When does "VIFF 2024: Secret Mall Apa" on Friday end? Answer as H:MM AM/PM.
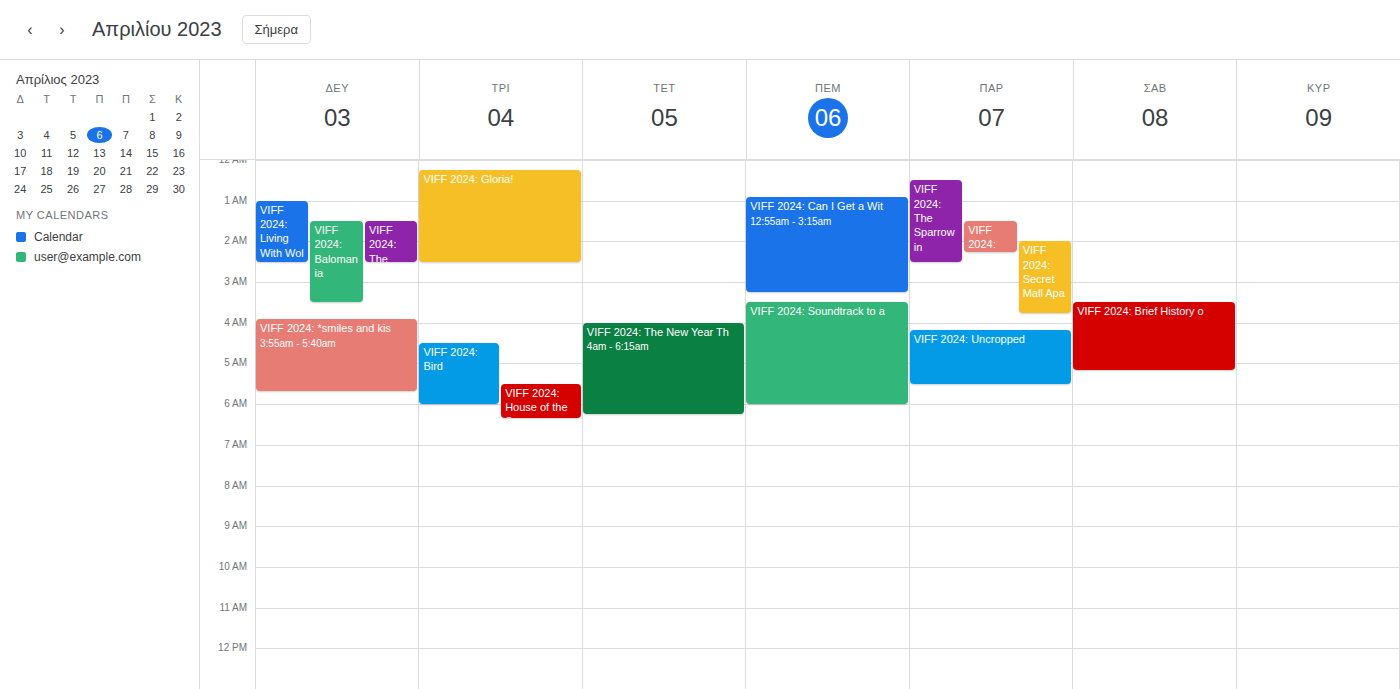
3:45 AM